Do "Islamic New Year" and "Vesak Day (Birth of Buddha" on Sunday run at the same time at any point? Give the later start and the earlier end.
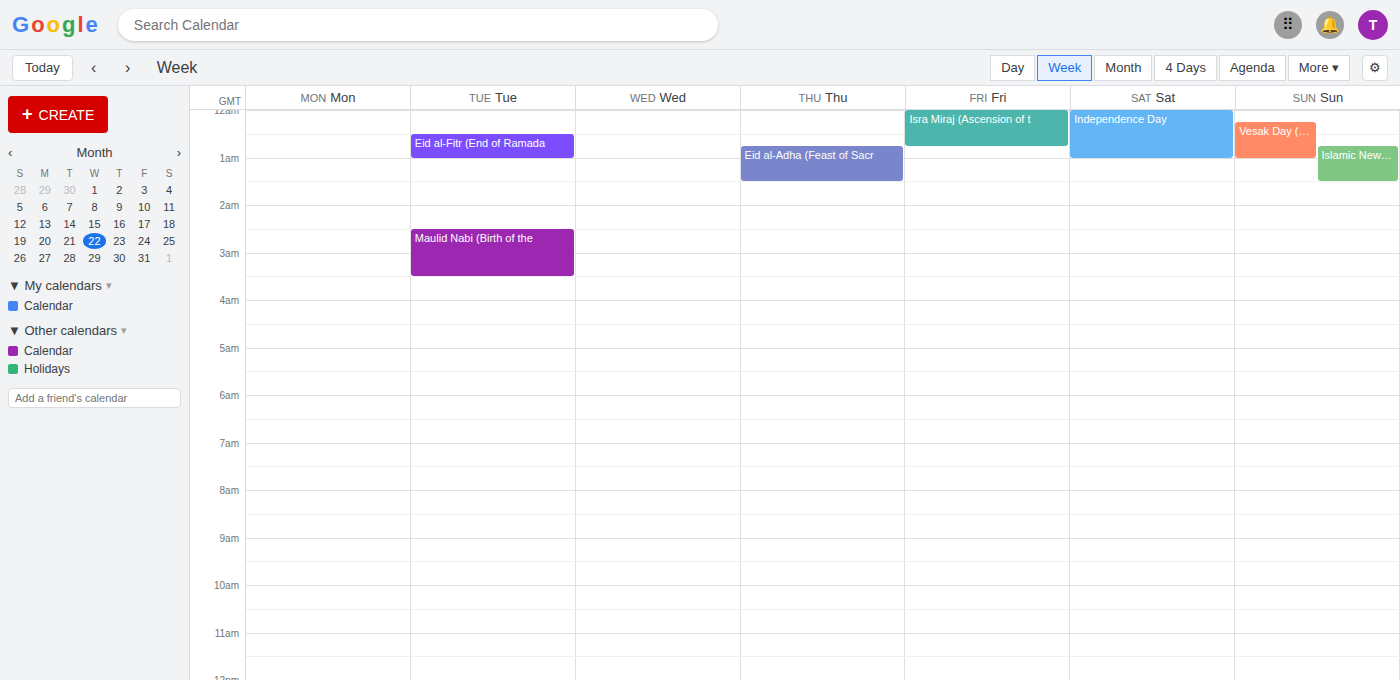
"Islamic New Year" starts at 12:45 AM, before "Vesak Day (Birth of Buddha" ends at 1:00 AM -- they overlap.